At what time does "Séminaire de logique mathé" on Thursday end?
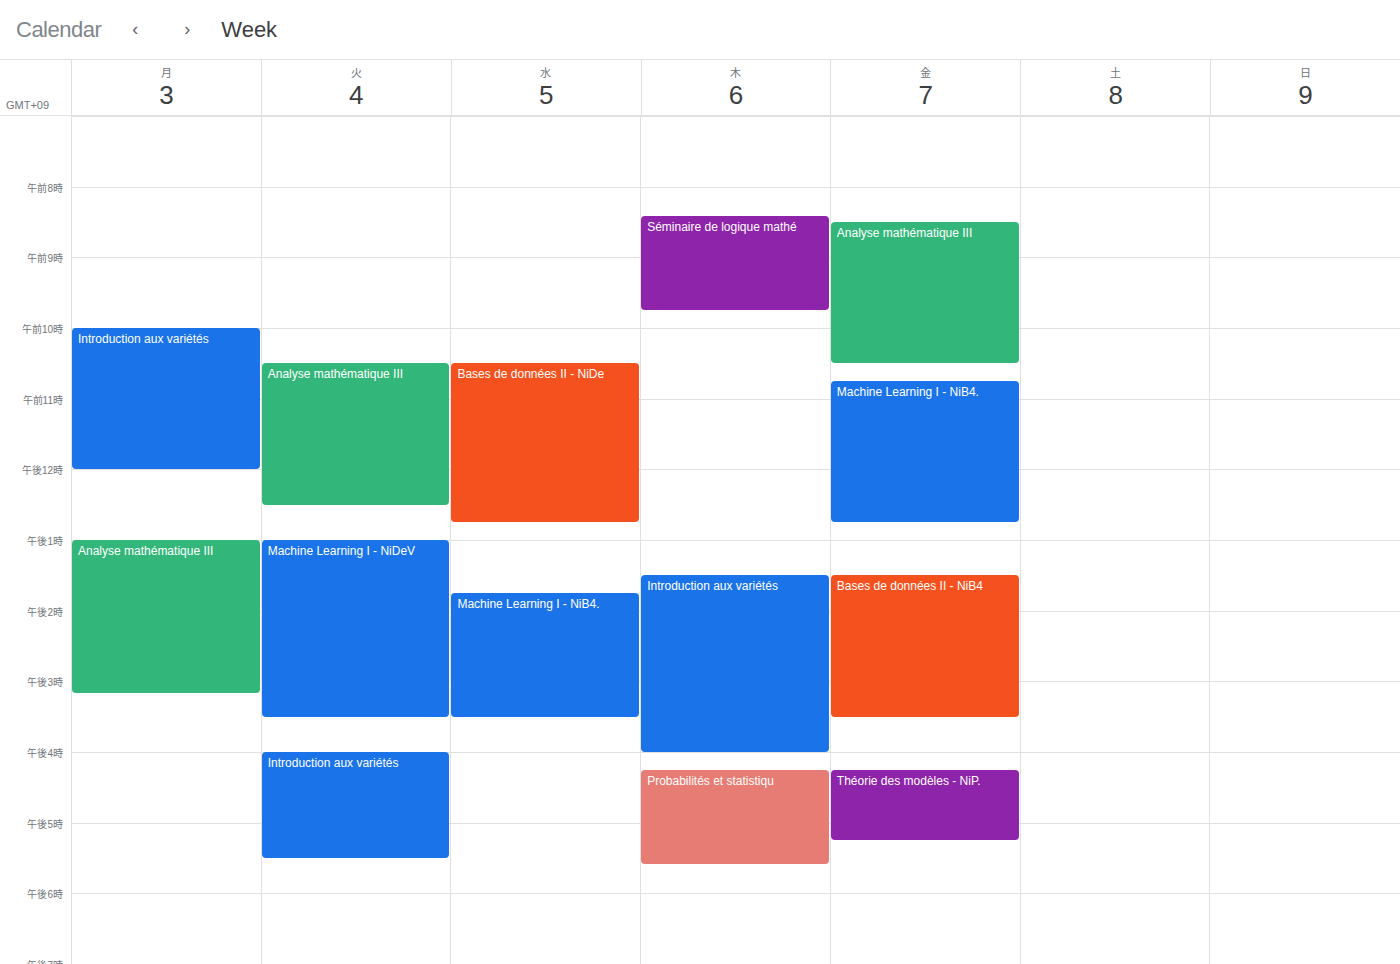
9:45 AM